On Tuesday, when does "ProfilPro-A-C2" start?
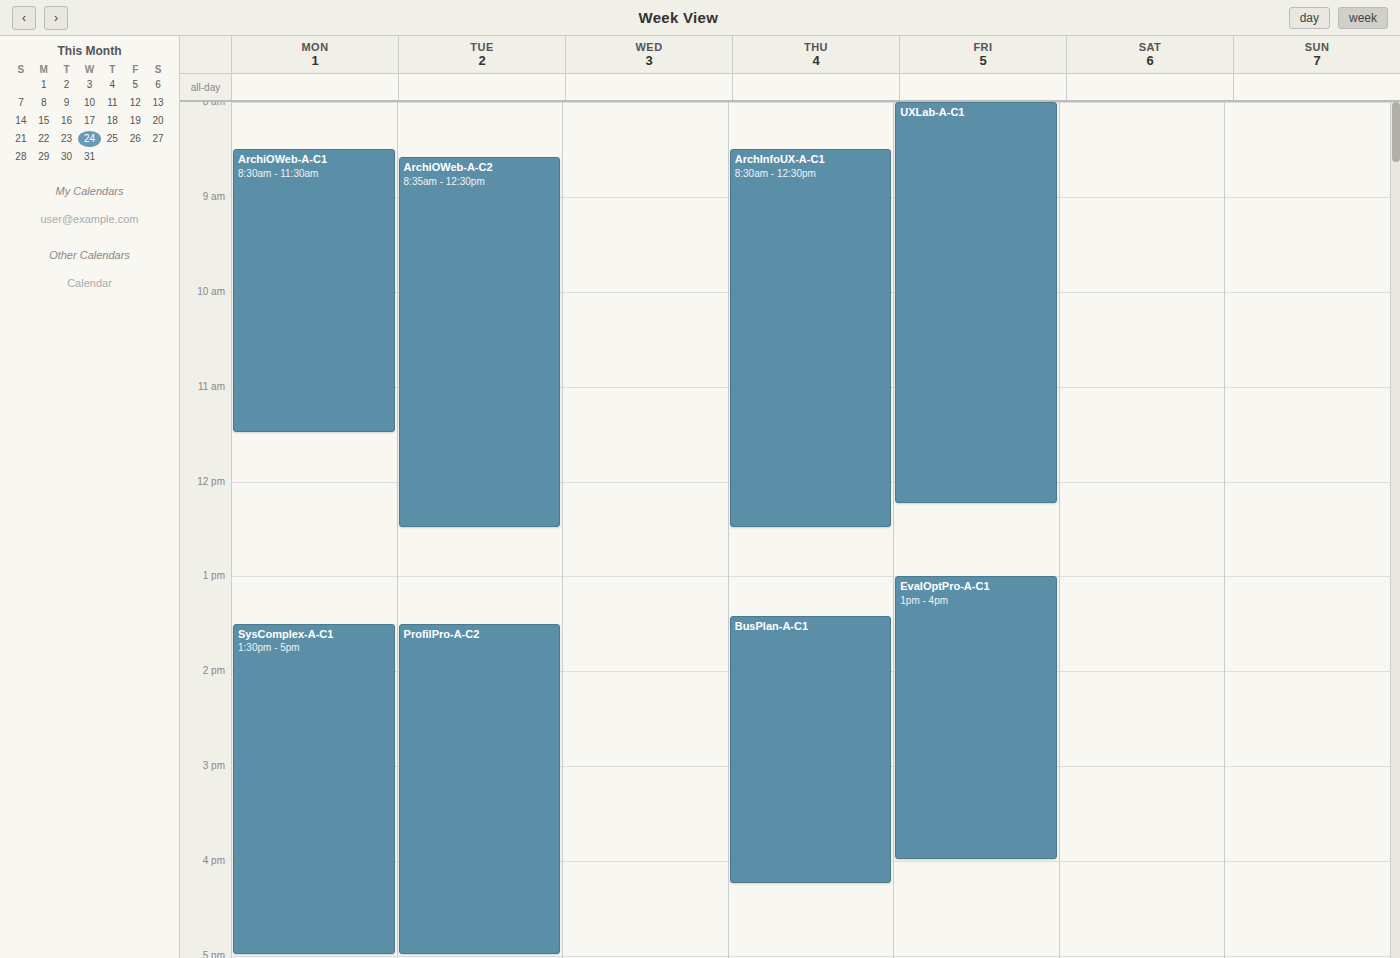
1:30 PM